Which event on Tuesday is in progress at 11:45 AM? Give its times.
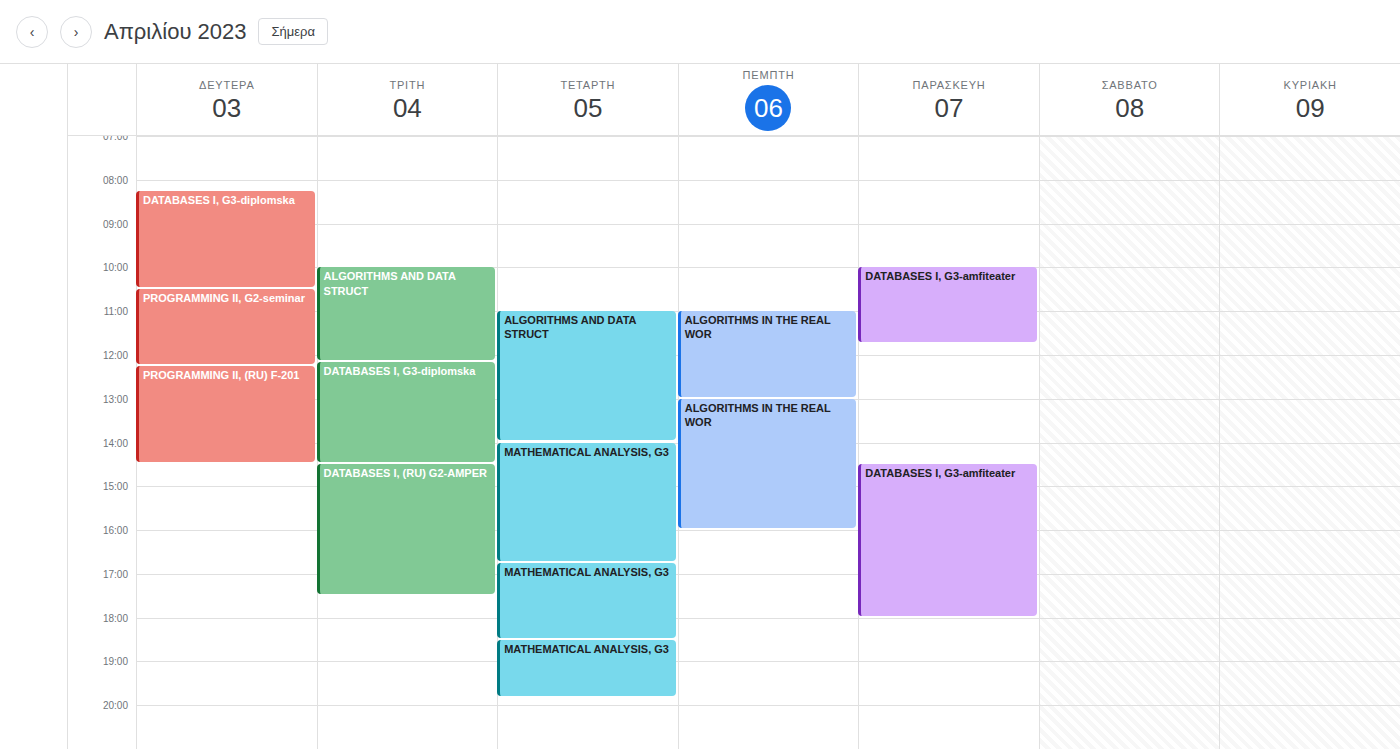
"ALGORITHMS AND DATA STRUCT", 10:00 AM to 12:10 PM